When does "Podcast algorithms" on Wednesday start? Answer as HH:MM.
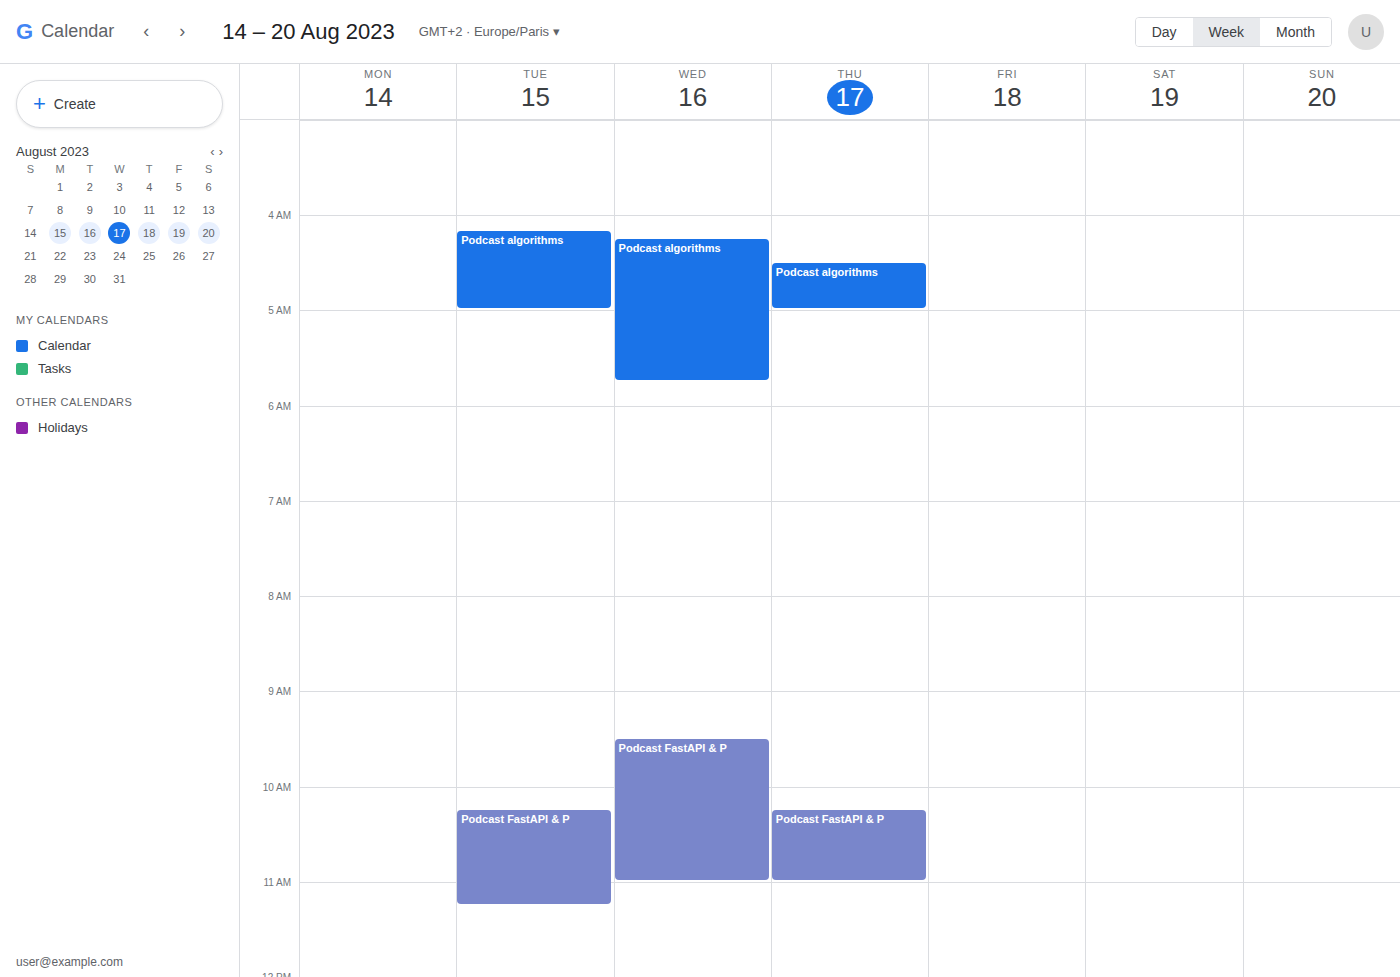
04:15